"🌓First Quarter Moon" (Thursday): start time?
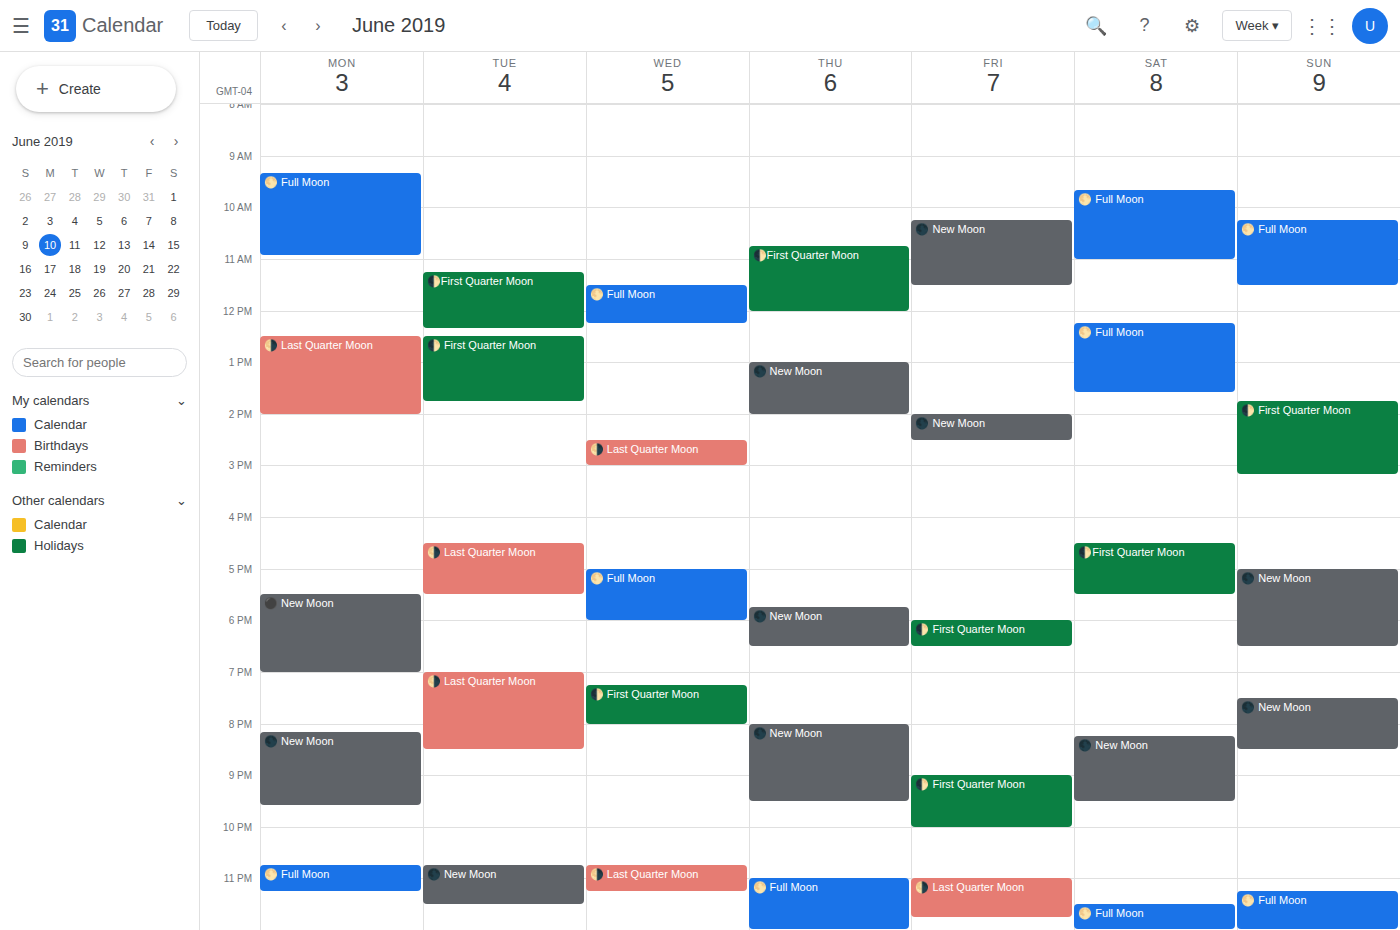
10:45 AM